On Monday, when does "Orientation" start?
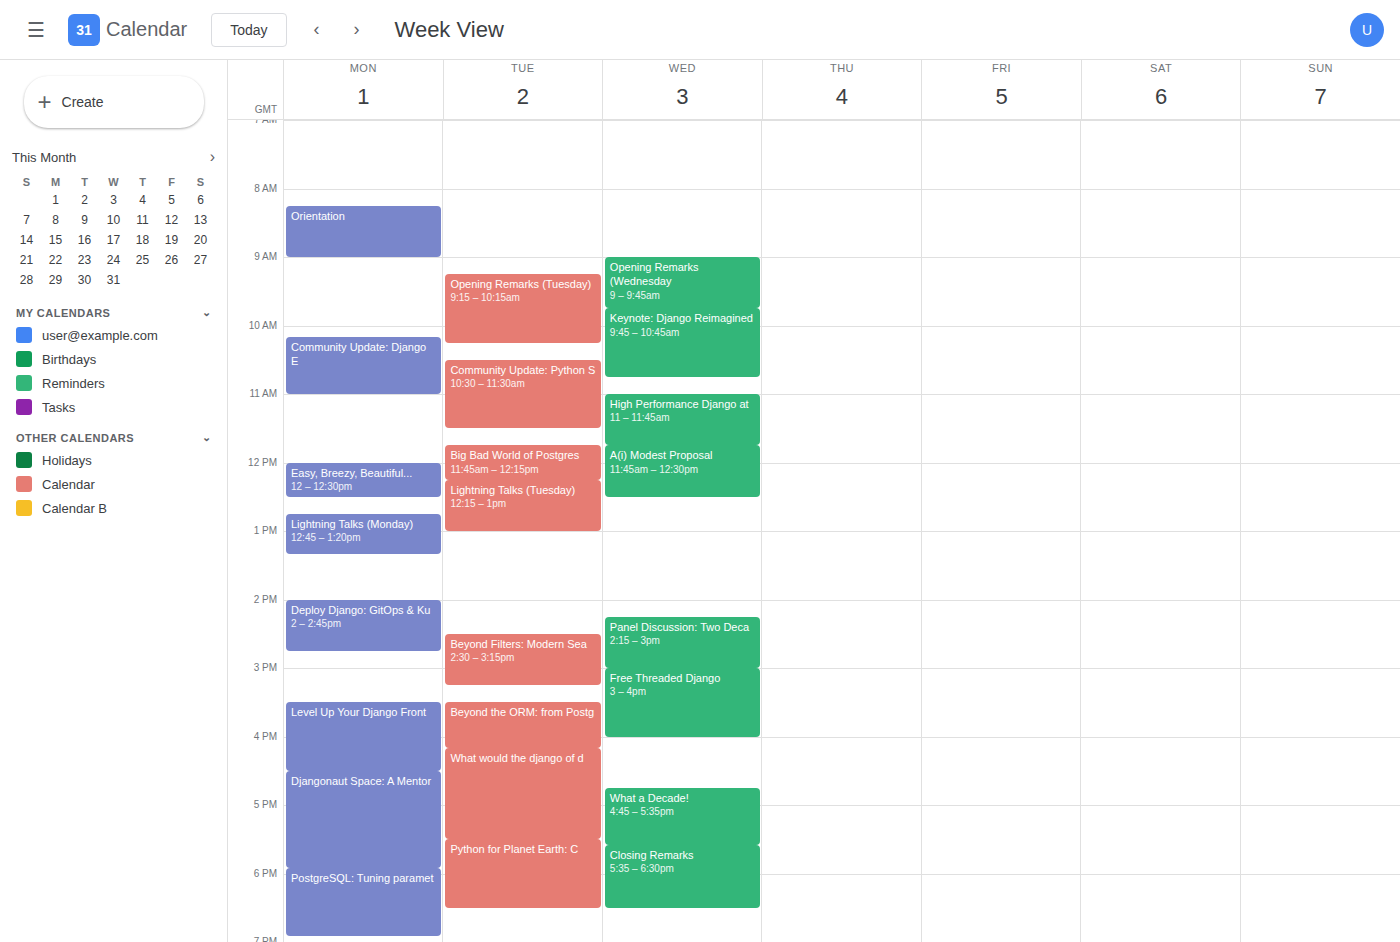
8:15 AM